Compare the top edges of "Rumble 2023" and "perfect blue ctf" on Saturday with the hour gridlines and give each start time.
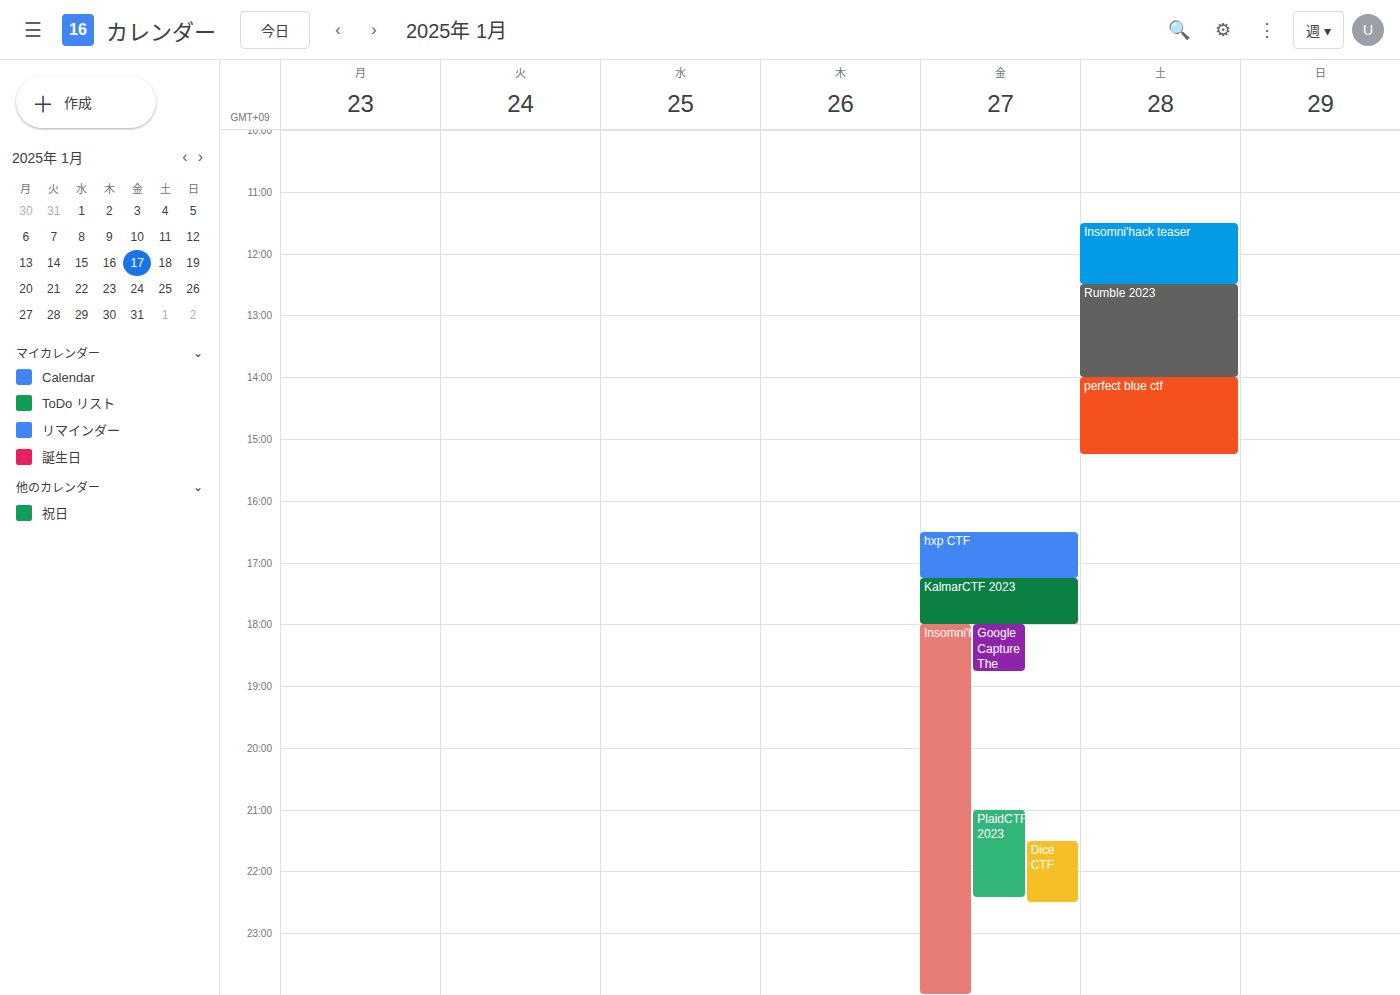
"Rumble 2023": 12:30 PM, halfway between the 12 PM and 1 PM lines. "perfect blue ctf": 2:00 PM, exactly on the 2 PM line.